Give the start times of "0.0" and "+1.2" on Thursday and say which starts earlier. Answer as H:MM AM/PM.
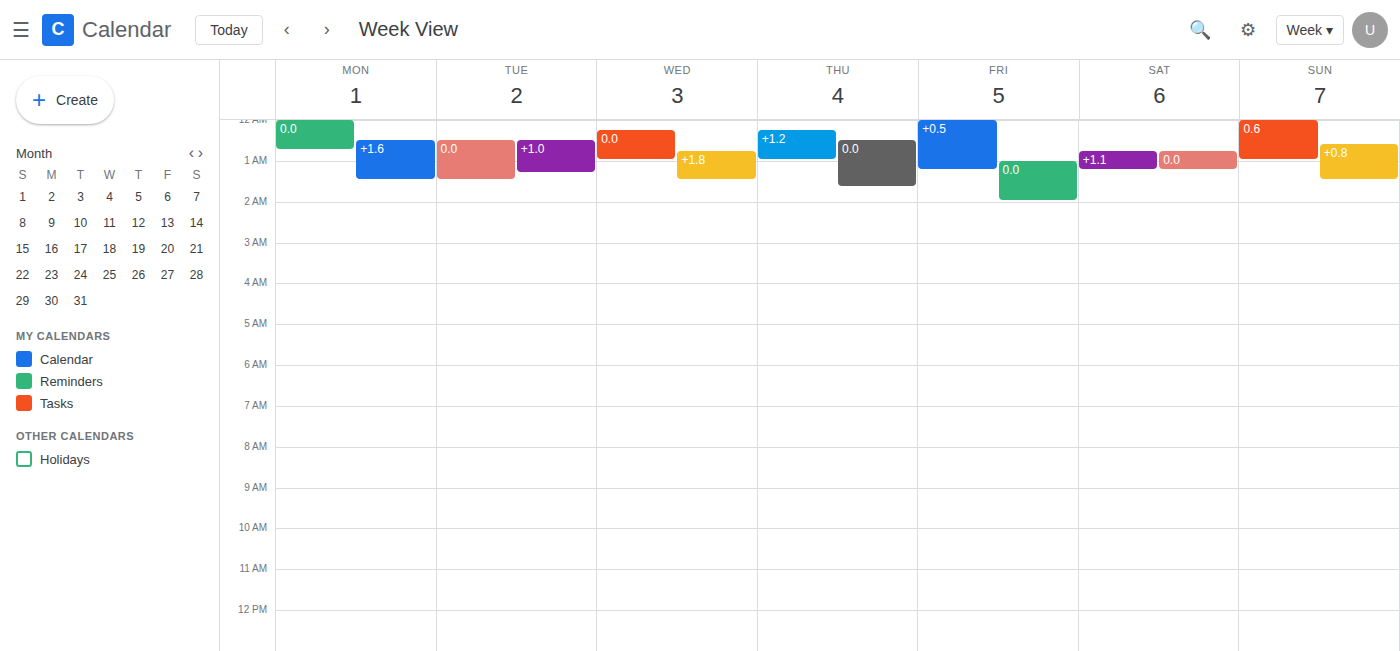
"+1.2" 12:15 AM; "0.0" 12:30 AM.